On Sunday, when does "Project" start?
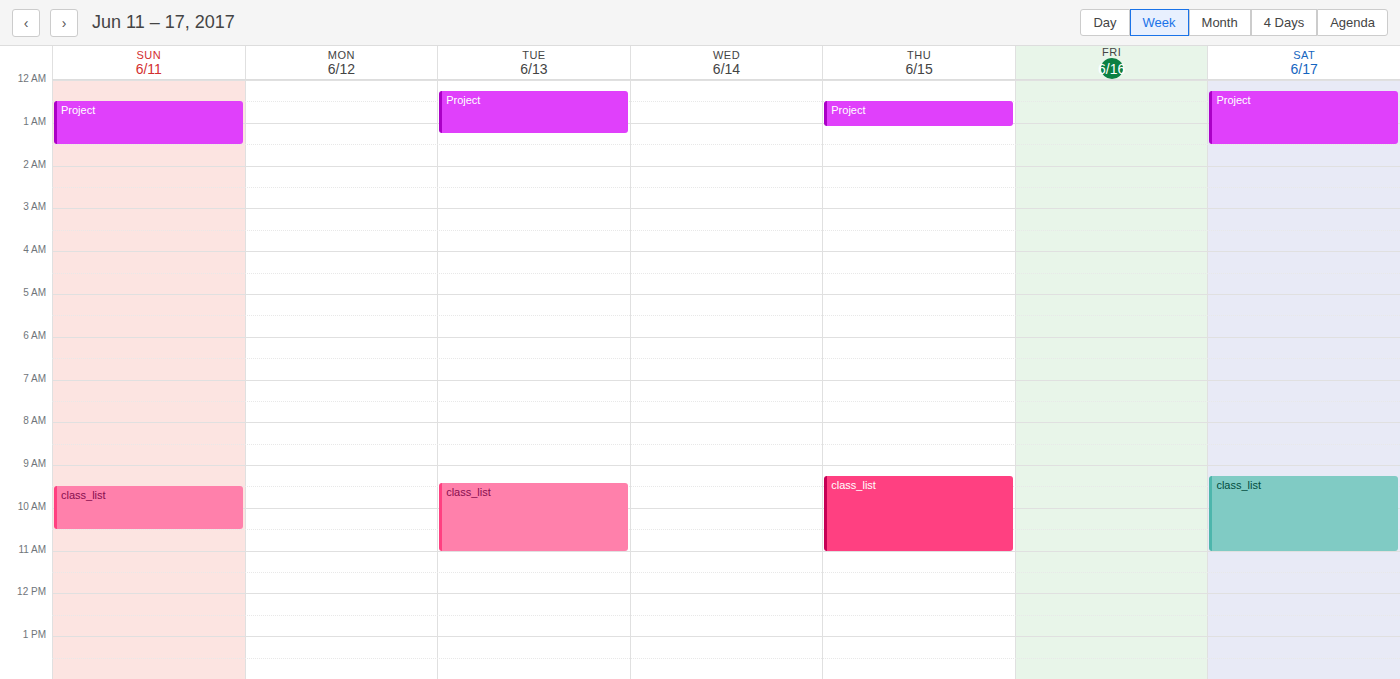
12:30 AM